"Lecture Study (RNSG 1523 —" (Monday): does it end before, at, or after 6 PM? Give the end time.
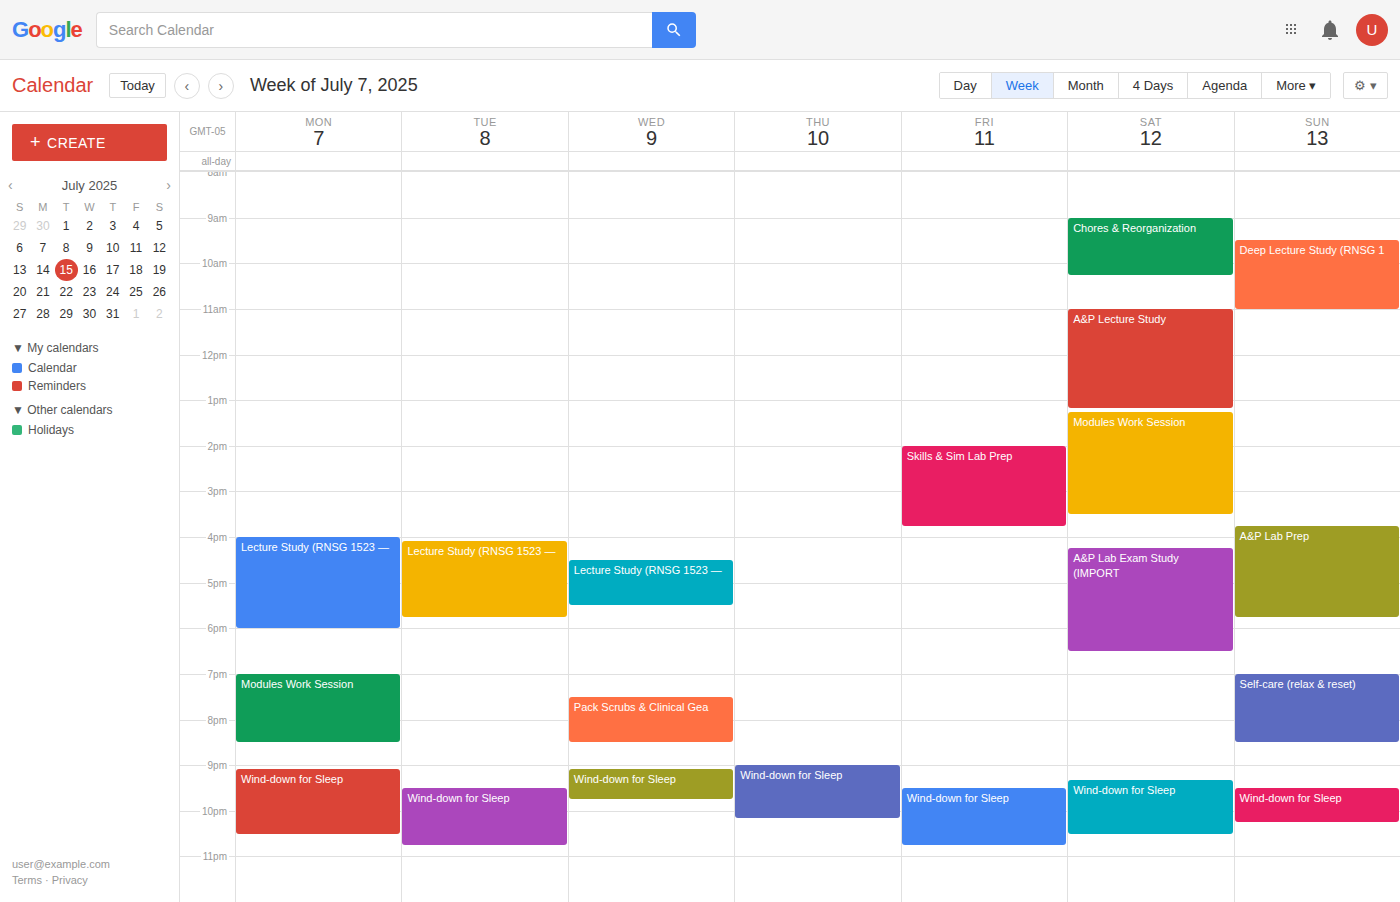
6:00 PM -- exactly at 6 PM, on the 6 PM line.